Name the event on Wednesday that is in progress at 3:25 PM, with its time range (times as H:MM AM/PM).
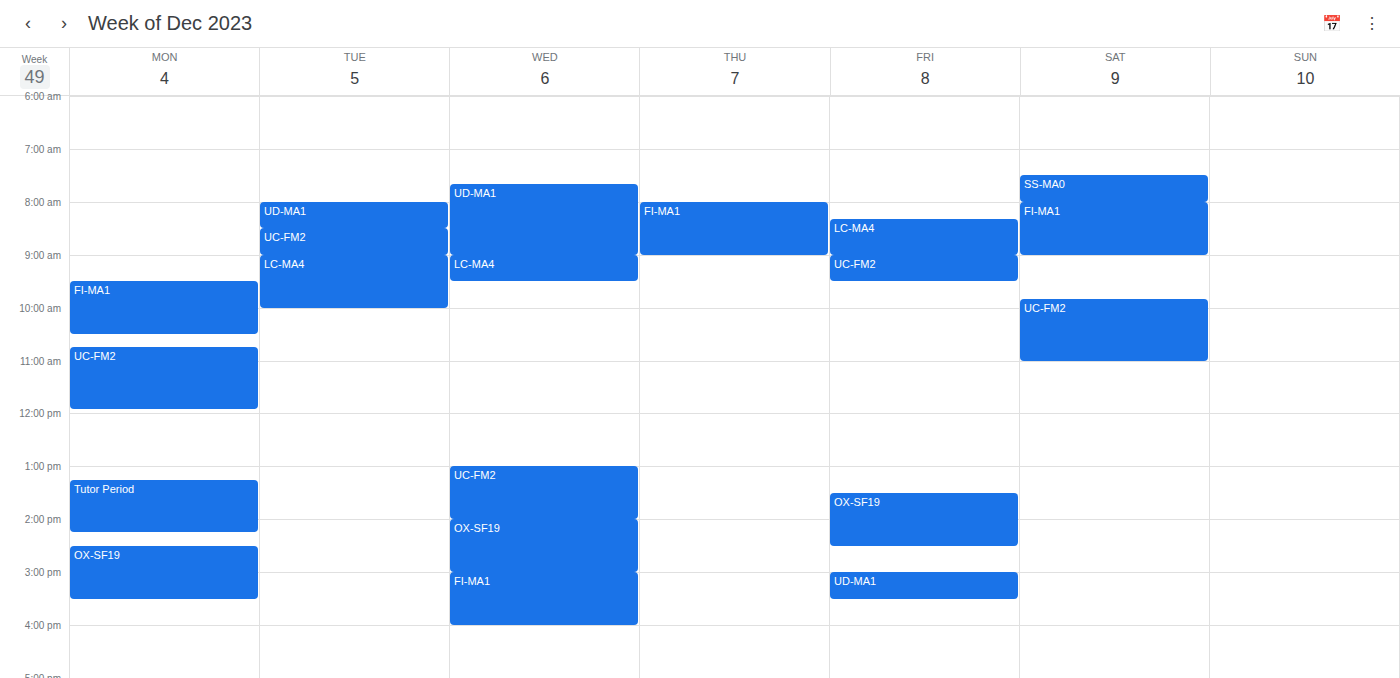
"FI-MA1", 3:00 PM to 4:00 PM